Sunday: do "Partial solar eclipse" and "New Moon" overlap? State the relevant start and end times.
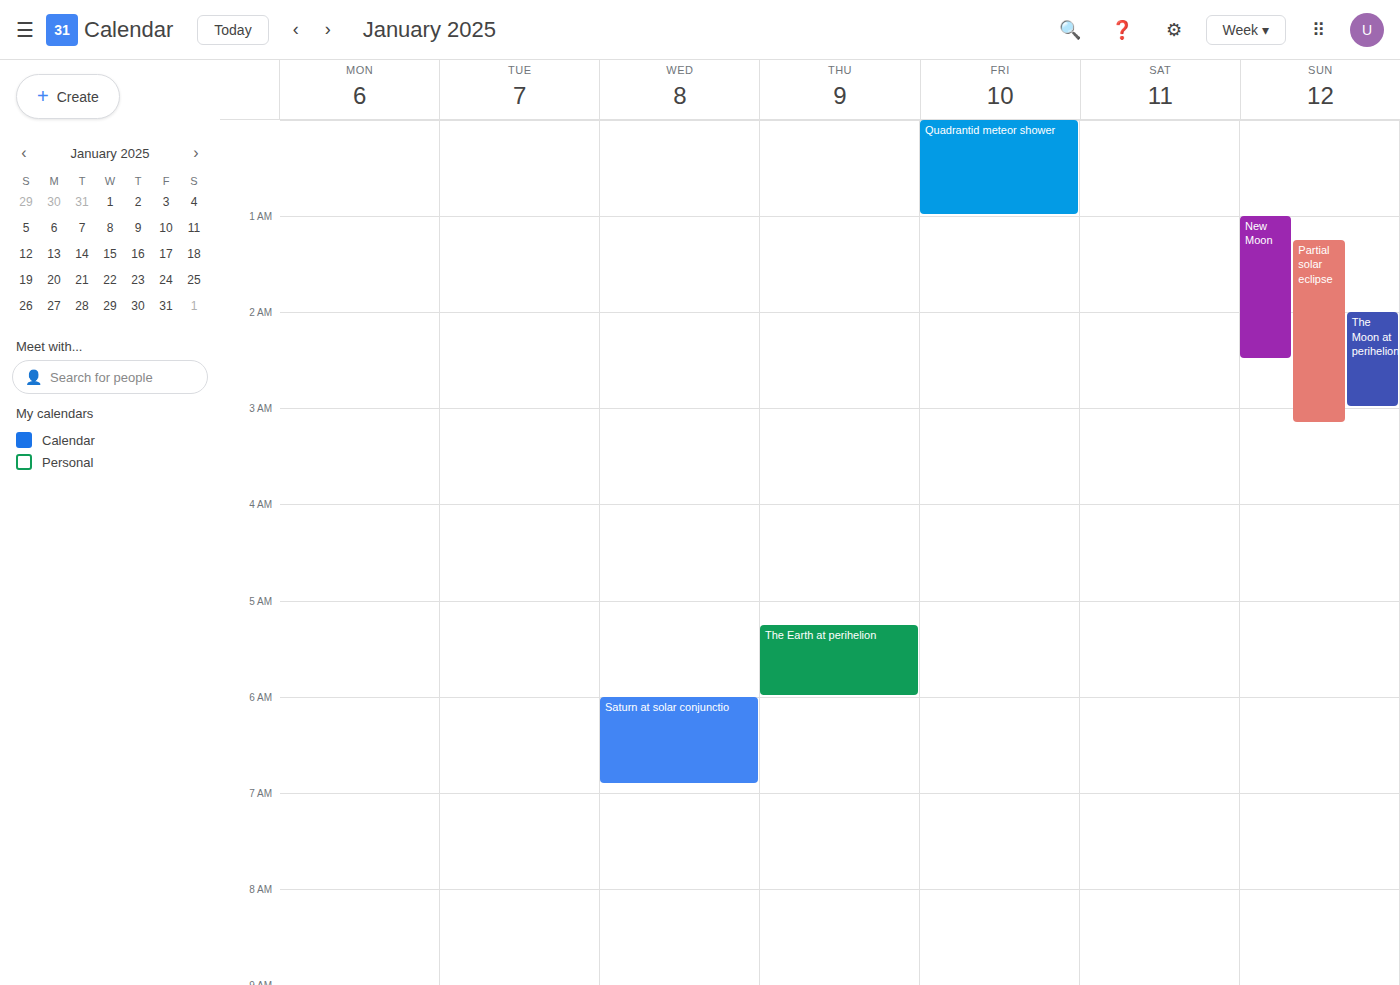
"Partial solar eclipse" starts at 1:15 AM, before "New Moon" ends at 2:30 AM -- they overlap.